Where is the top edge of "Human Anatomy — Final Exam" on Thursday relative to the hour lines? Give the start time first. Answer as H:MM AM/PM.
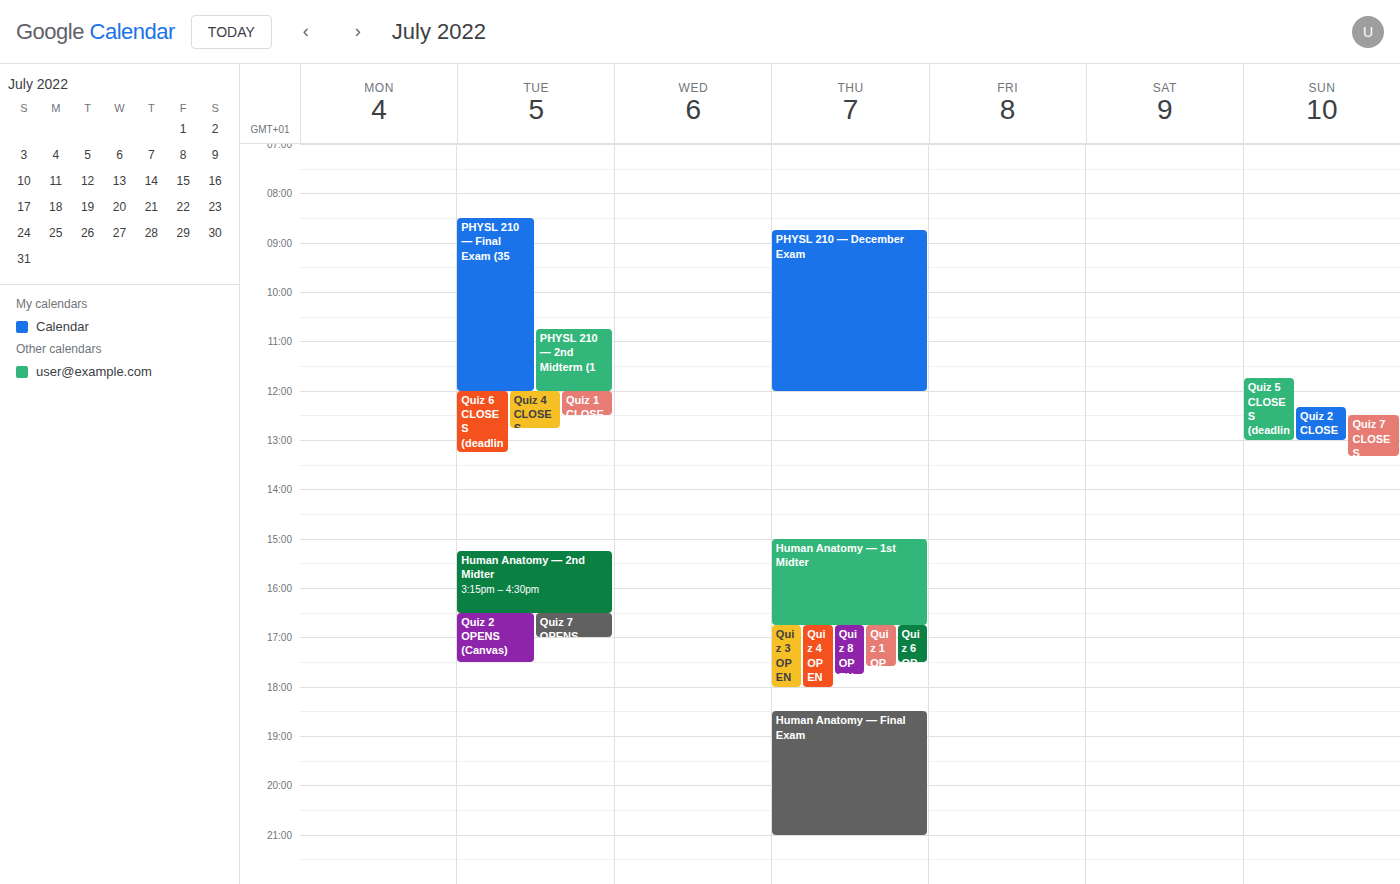
6:30 PM -- halfway between the 6 PM and 7 PM lines.